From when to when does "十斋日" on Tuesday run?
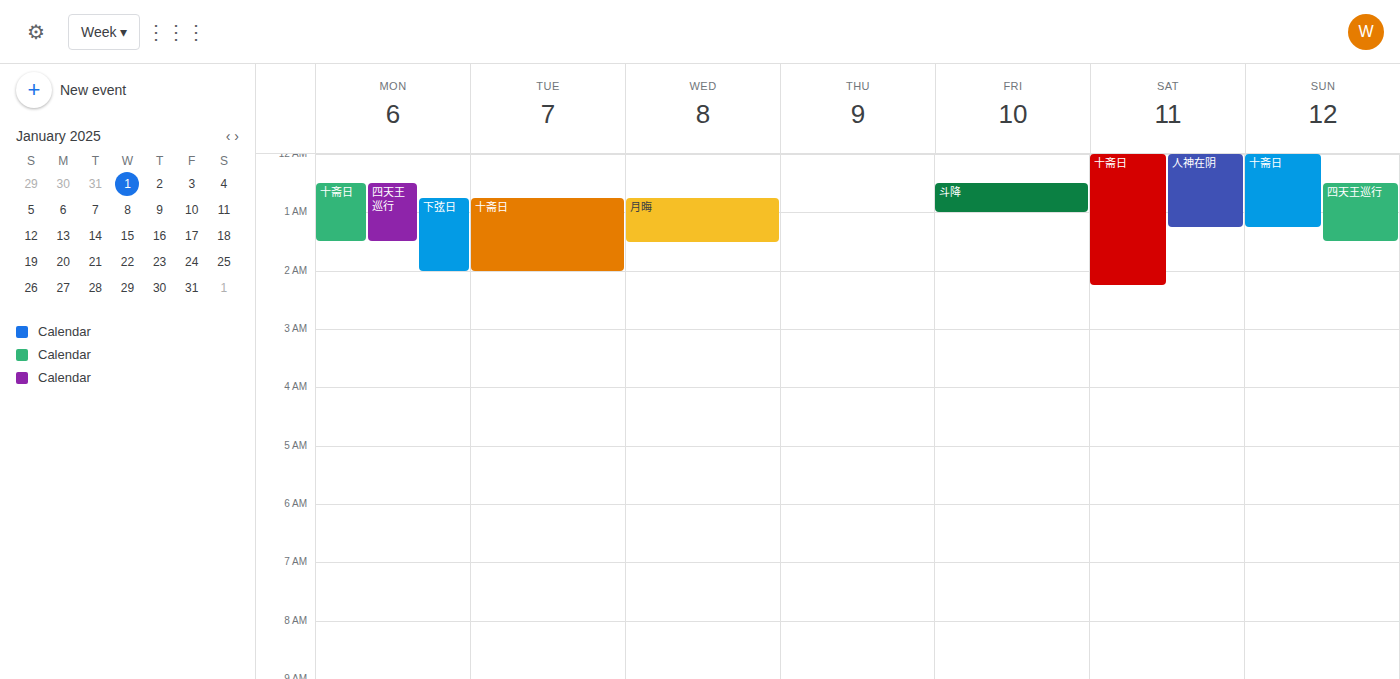
12:45 AM to 2:00 AM